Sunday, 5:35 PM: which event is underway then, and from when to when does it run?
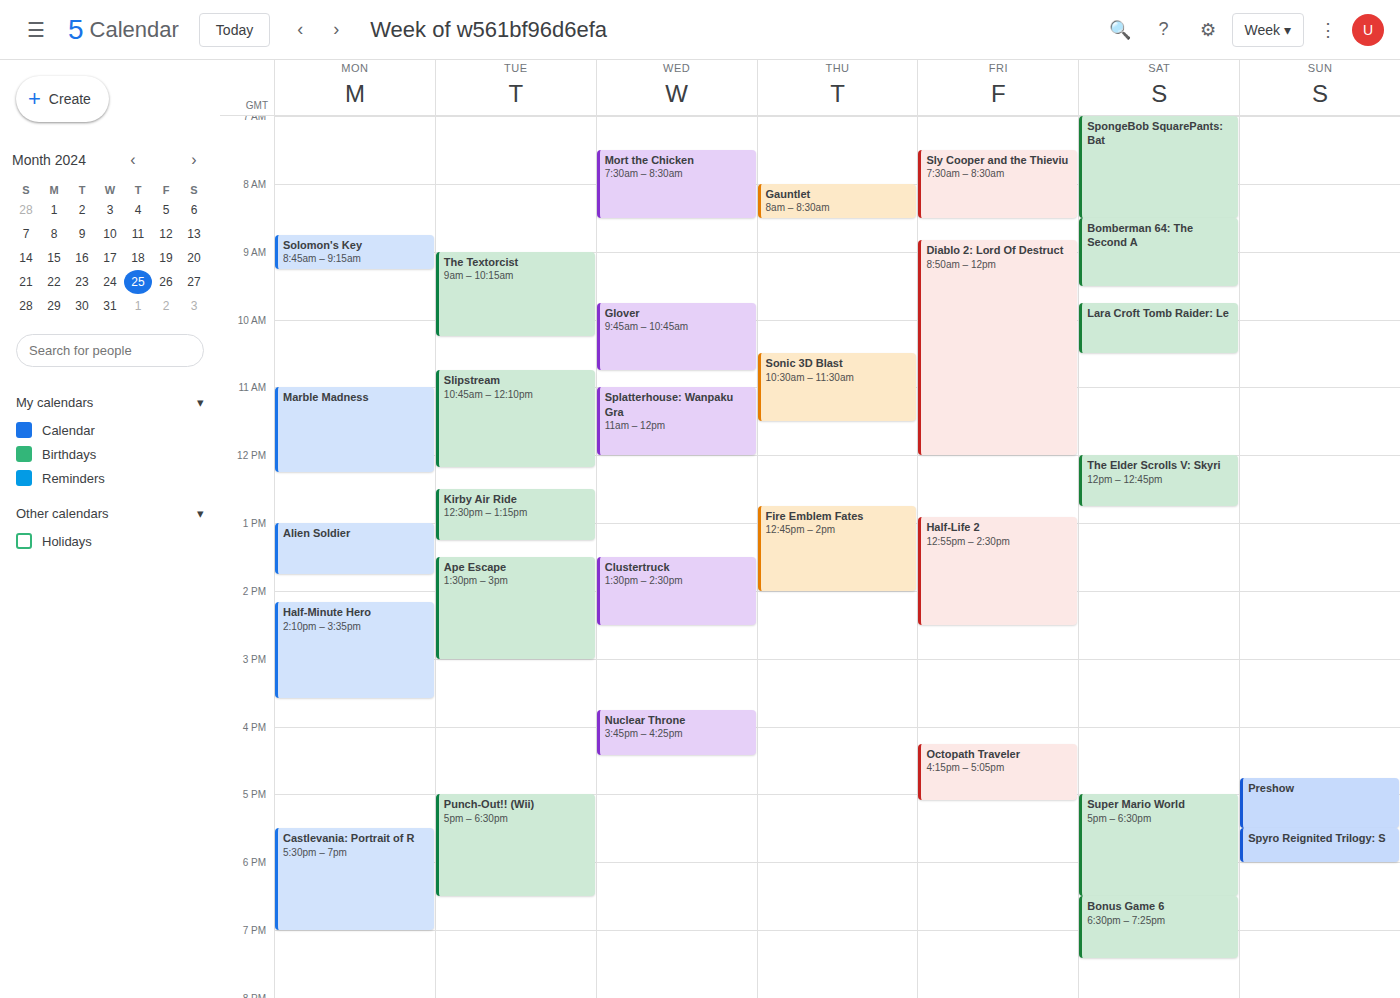
"Spyro Reignited Trilogy: S", 5:30 PM to 6:00 PM